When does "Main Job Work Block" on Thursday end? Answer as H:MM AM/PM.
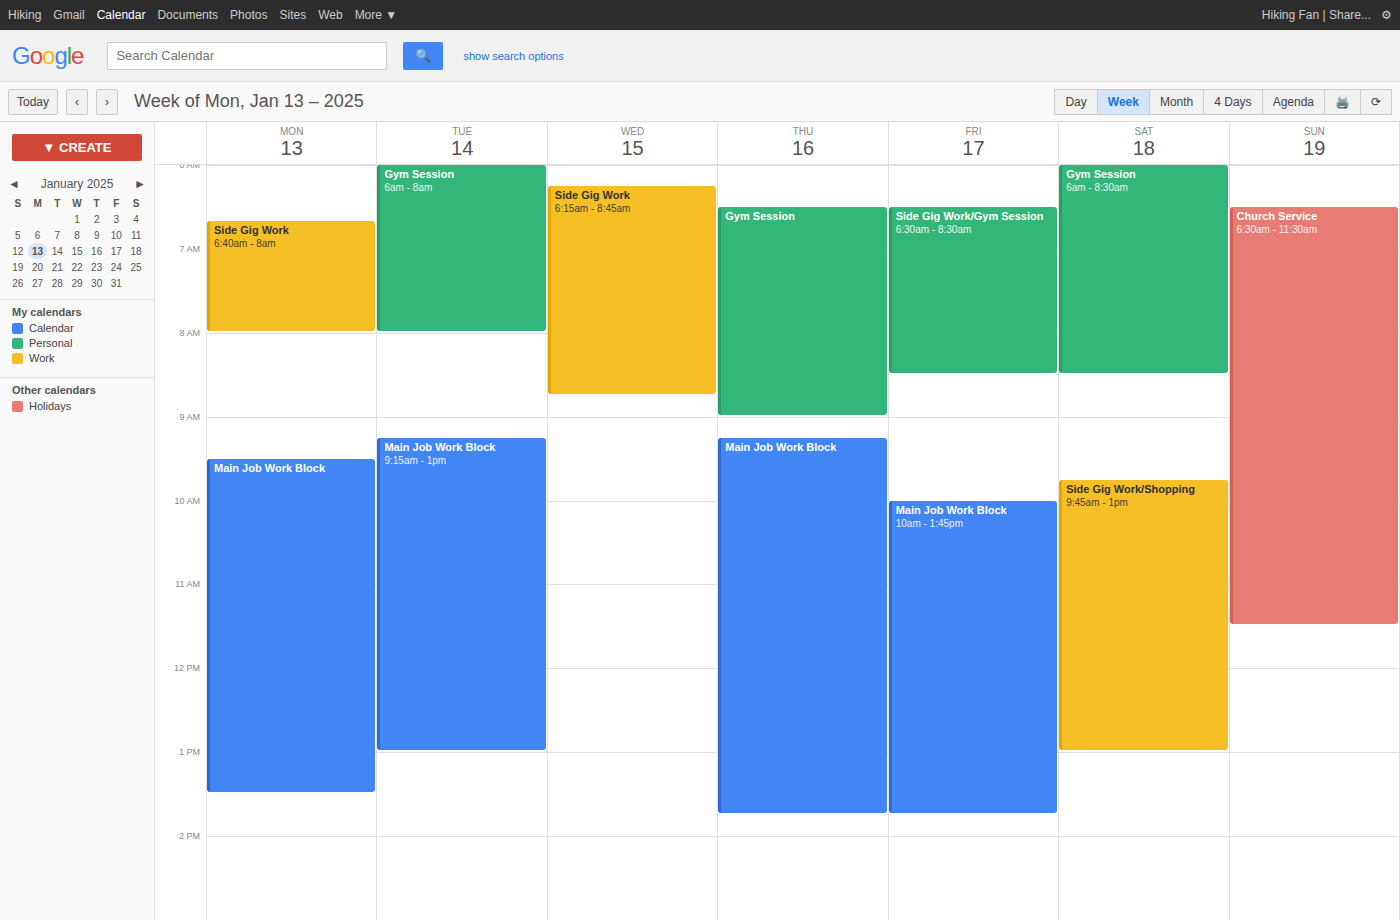
1:45 PM